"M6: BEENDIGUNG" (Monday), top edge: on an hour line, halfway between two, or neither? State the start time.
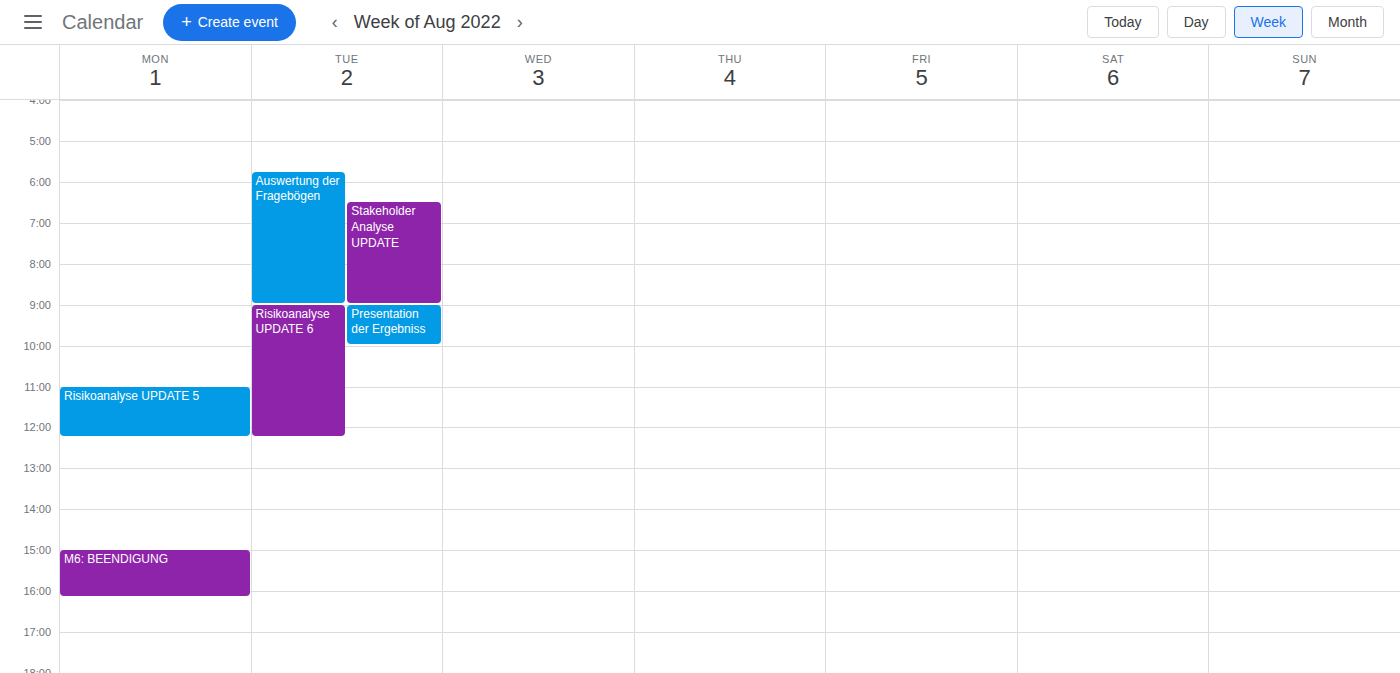
3:00 PM -- exactly on the 3 PM line.